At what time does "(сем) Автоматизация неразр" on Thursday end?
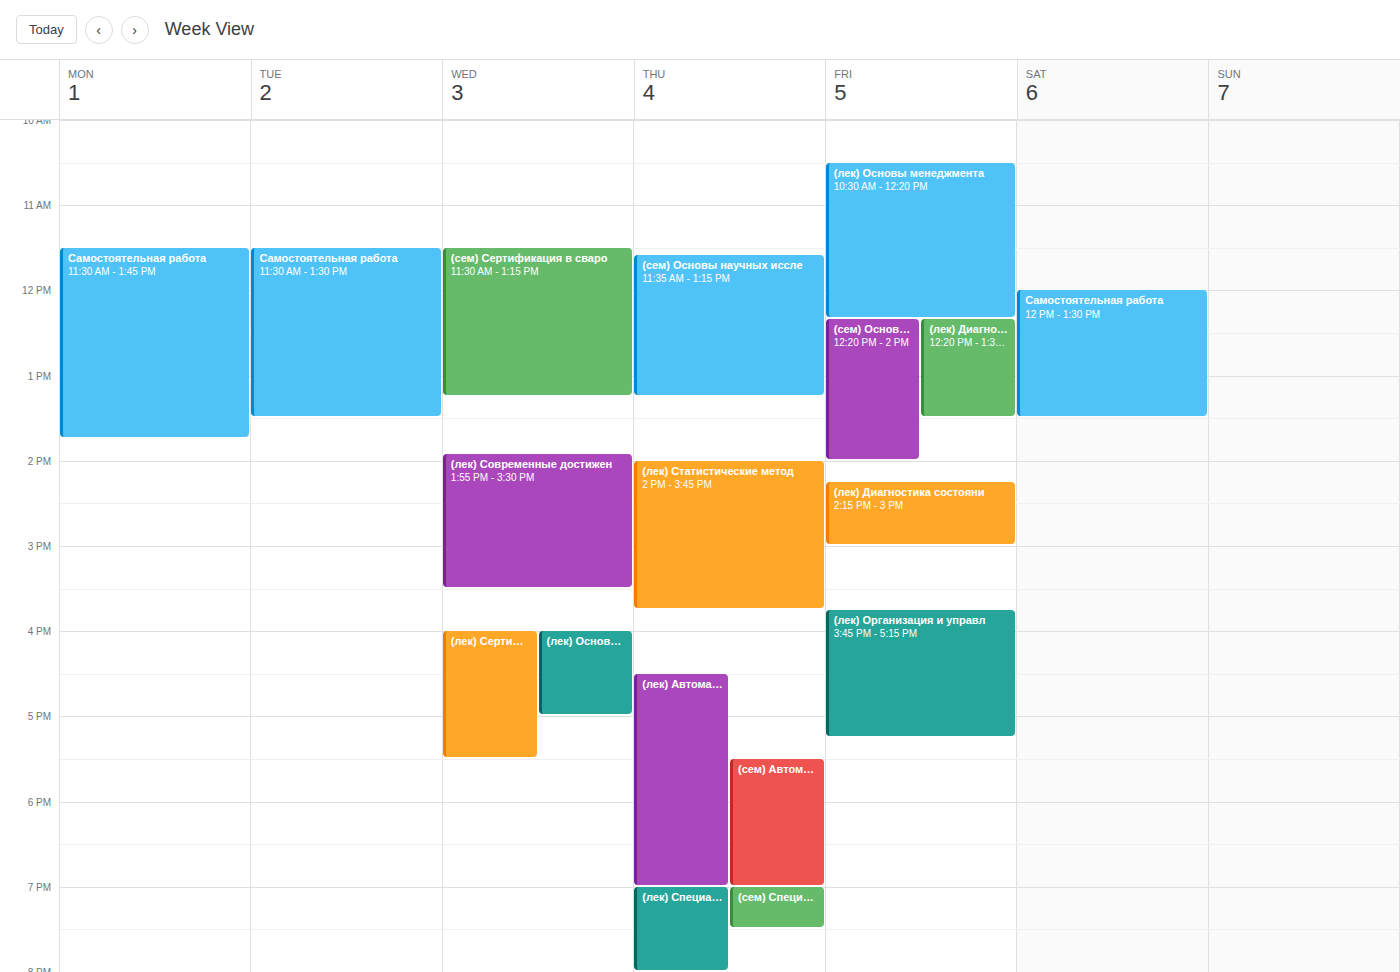
19:00